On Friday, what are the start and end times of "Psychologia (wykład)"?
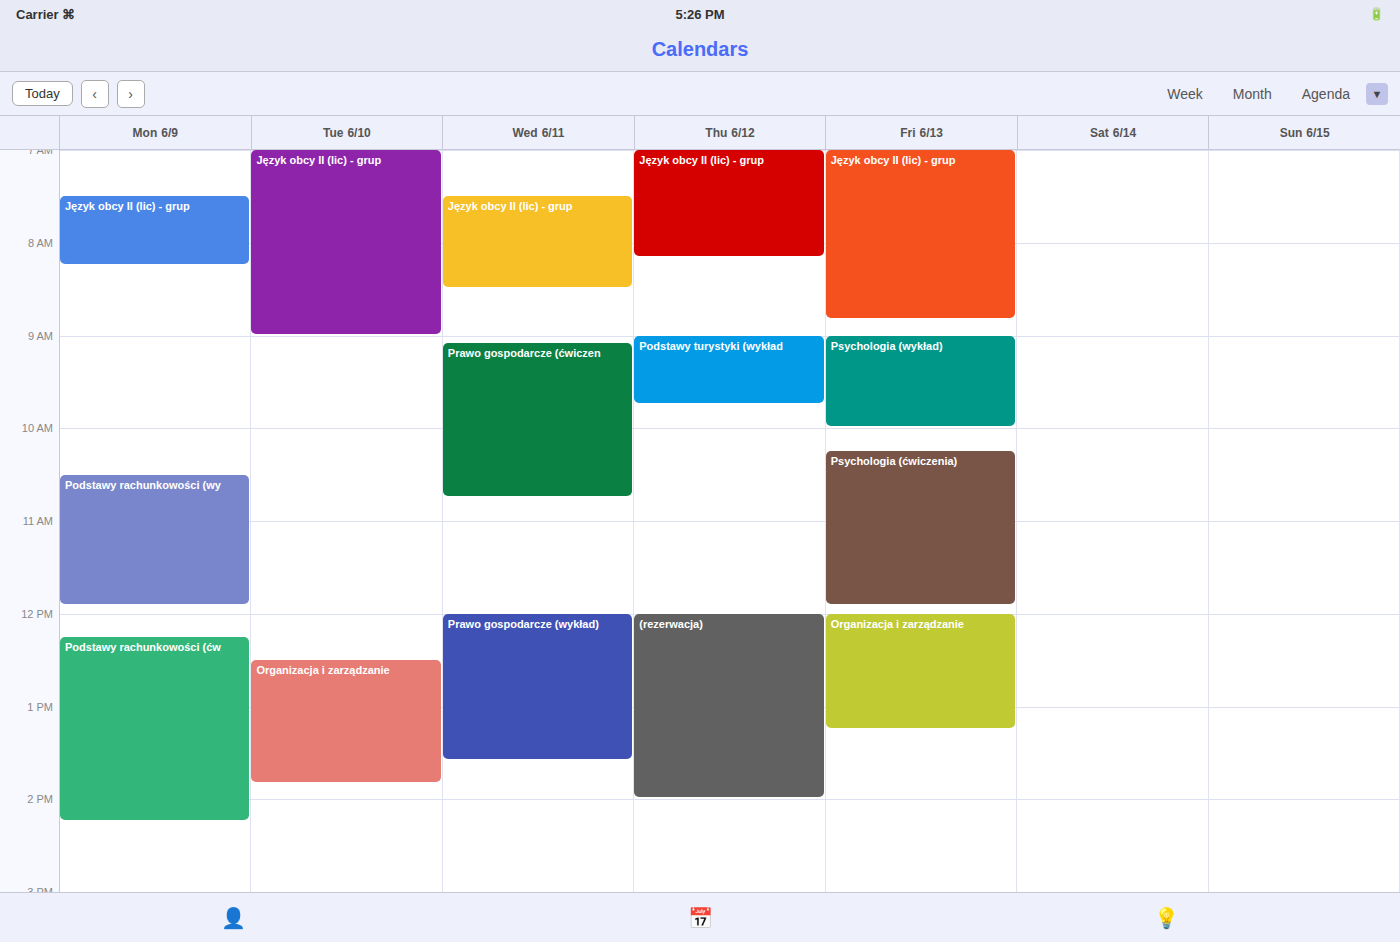
09:00 to 10:00